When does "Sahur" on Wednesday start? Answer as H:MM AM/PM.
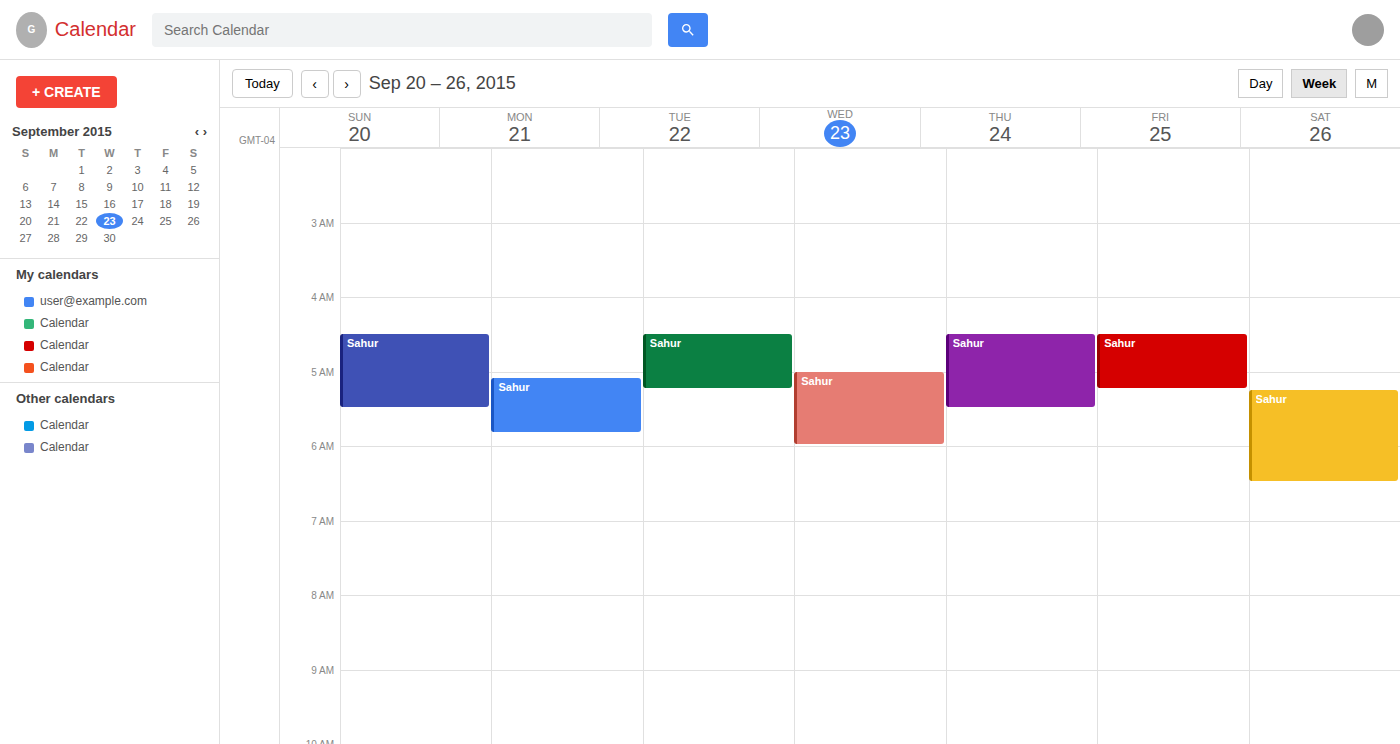
5:00 AM